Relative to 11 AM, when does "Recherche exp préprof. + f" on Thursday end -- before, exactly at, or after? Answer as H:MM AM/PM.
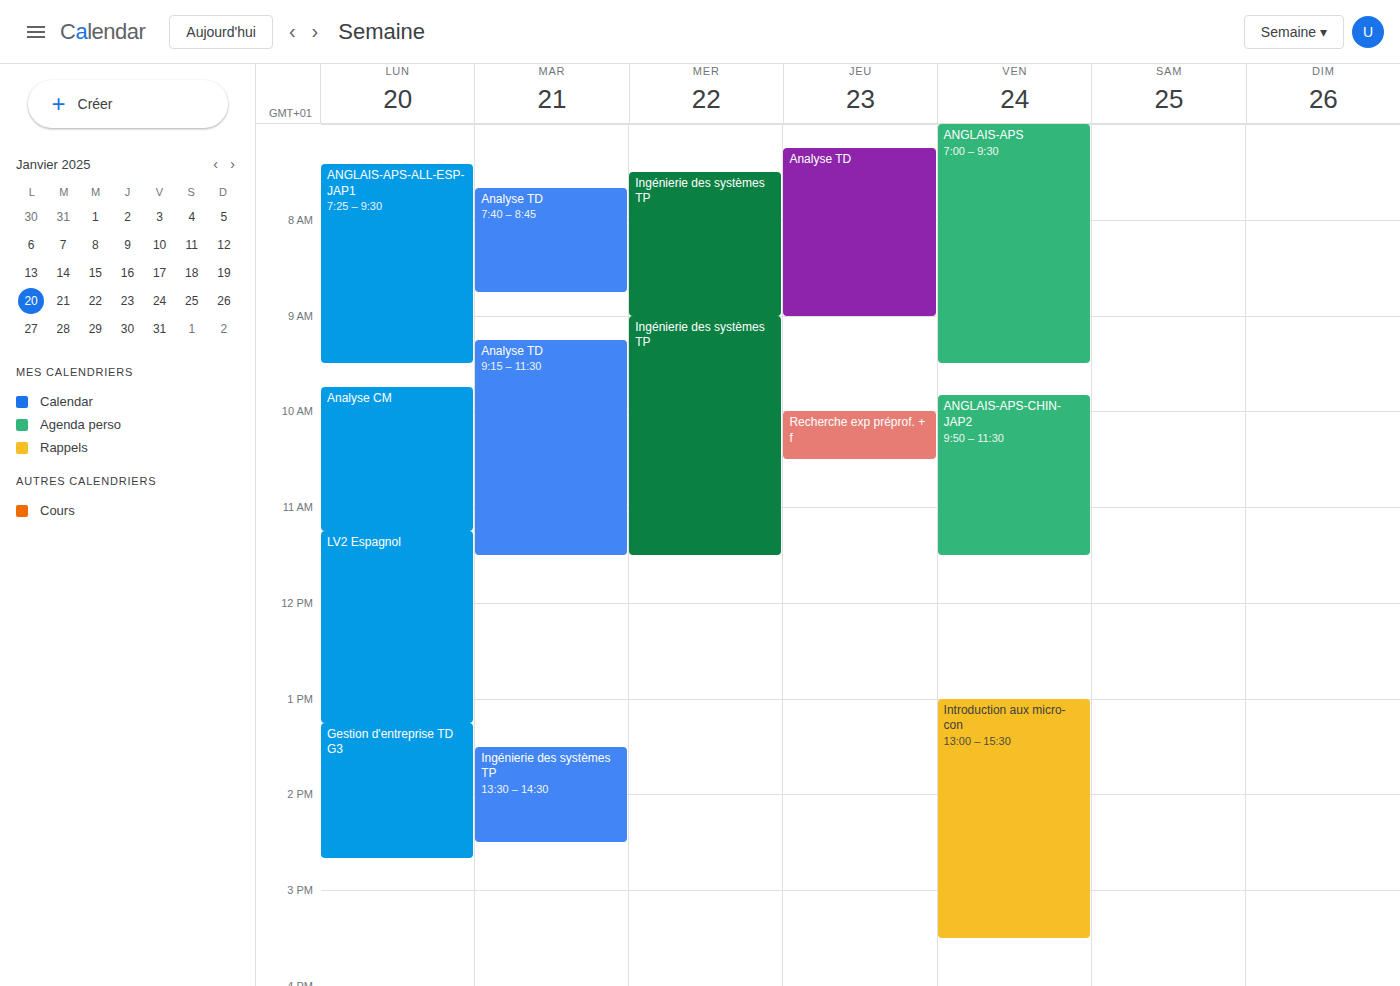
10:30 AM -- before 11 AM, 30 minutes above the 11 AM line.